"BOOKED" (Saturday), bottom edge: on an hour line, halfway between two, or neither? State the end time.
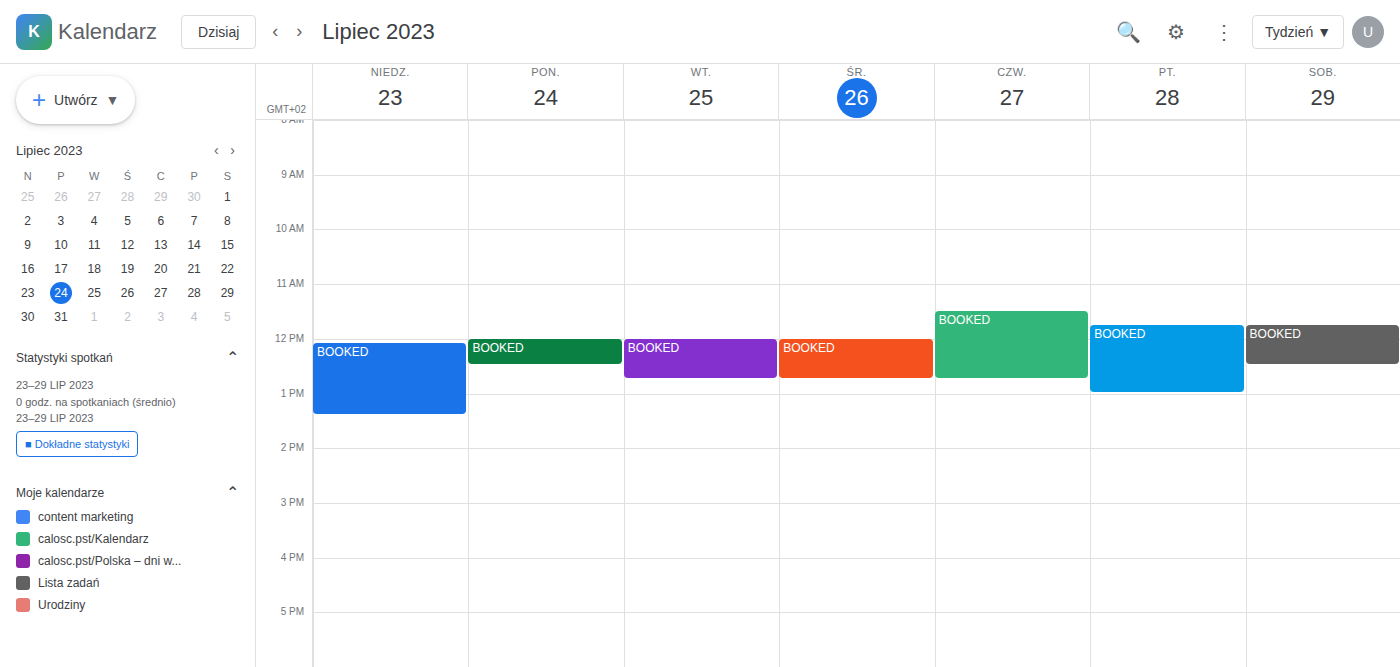
12:30 PM -- halfway between the 12 PM and 1 PM lines.